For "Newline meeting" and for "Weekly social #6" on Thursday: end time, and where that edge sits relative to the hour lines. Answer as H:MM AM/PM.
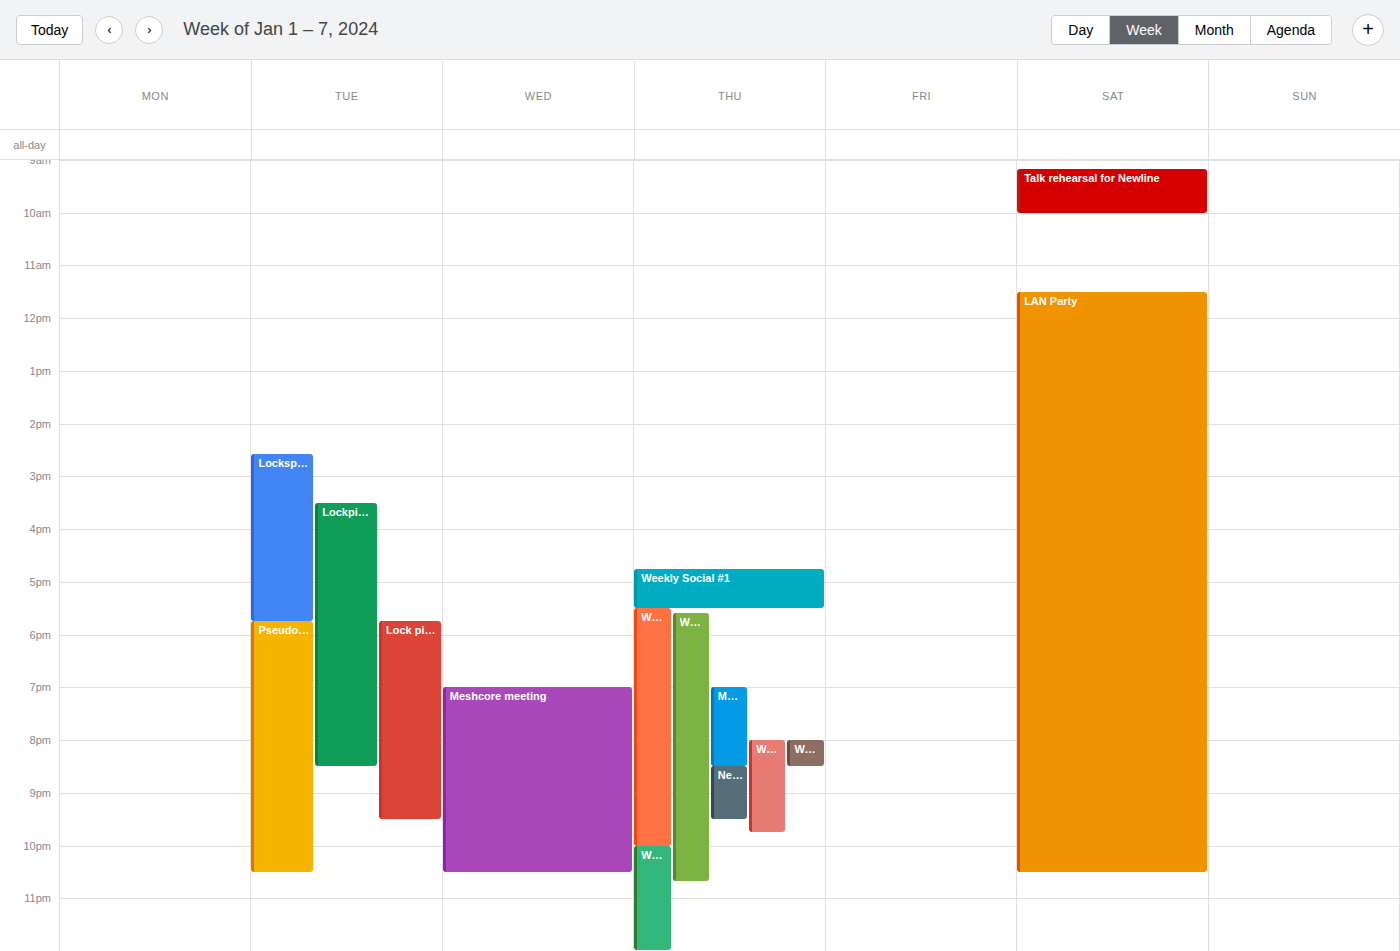
"Newline meeting": 9:30 PM, halfway between the 9 PM and 10 PM lines. "Weekly social #6": 8:30 PM, halfway between the 8 PM and 9 PM lines.